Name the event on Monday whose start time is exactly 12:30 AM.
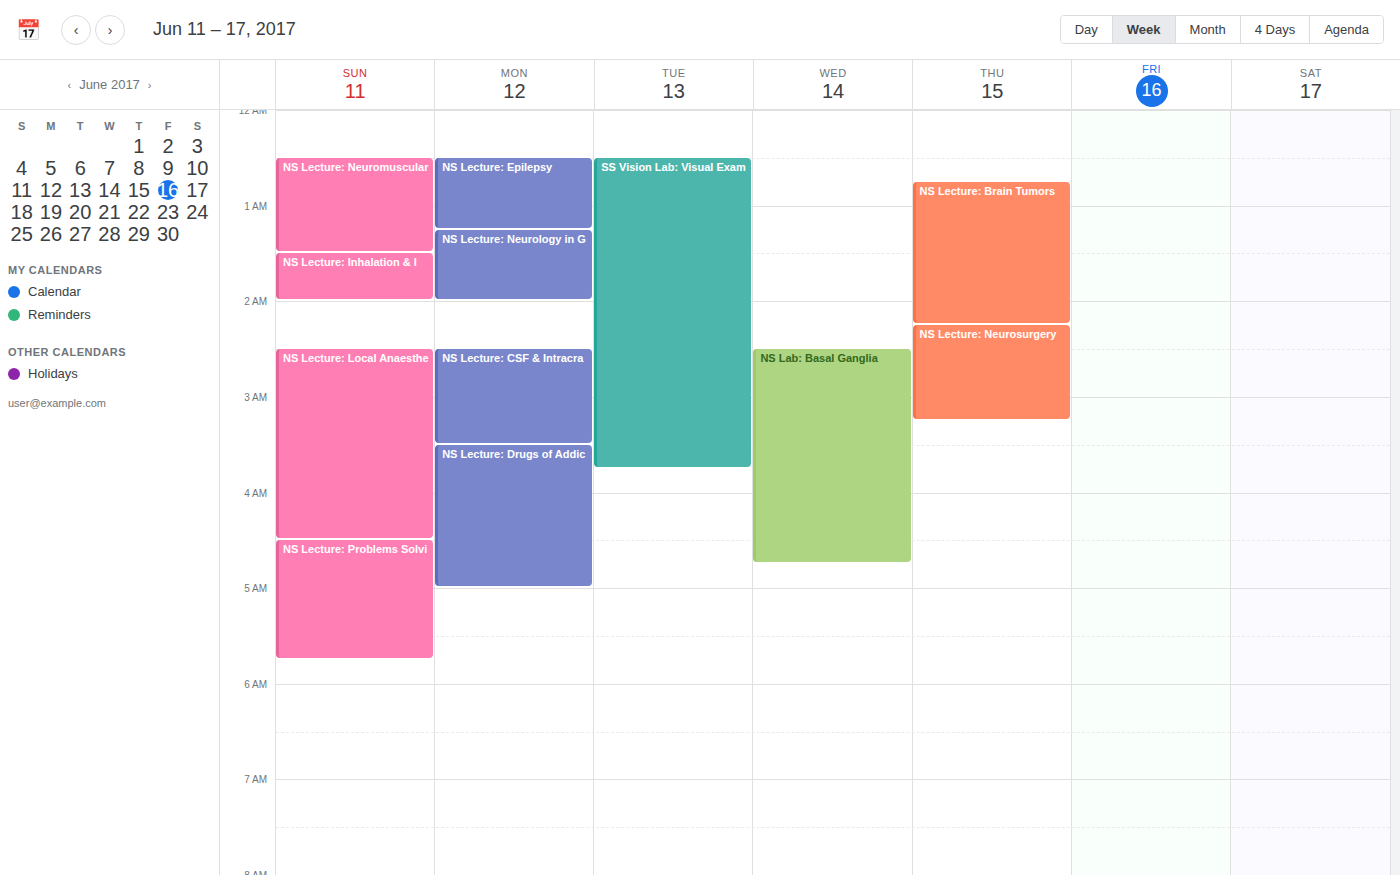
"NS Lecture: Epilepsy"